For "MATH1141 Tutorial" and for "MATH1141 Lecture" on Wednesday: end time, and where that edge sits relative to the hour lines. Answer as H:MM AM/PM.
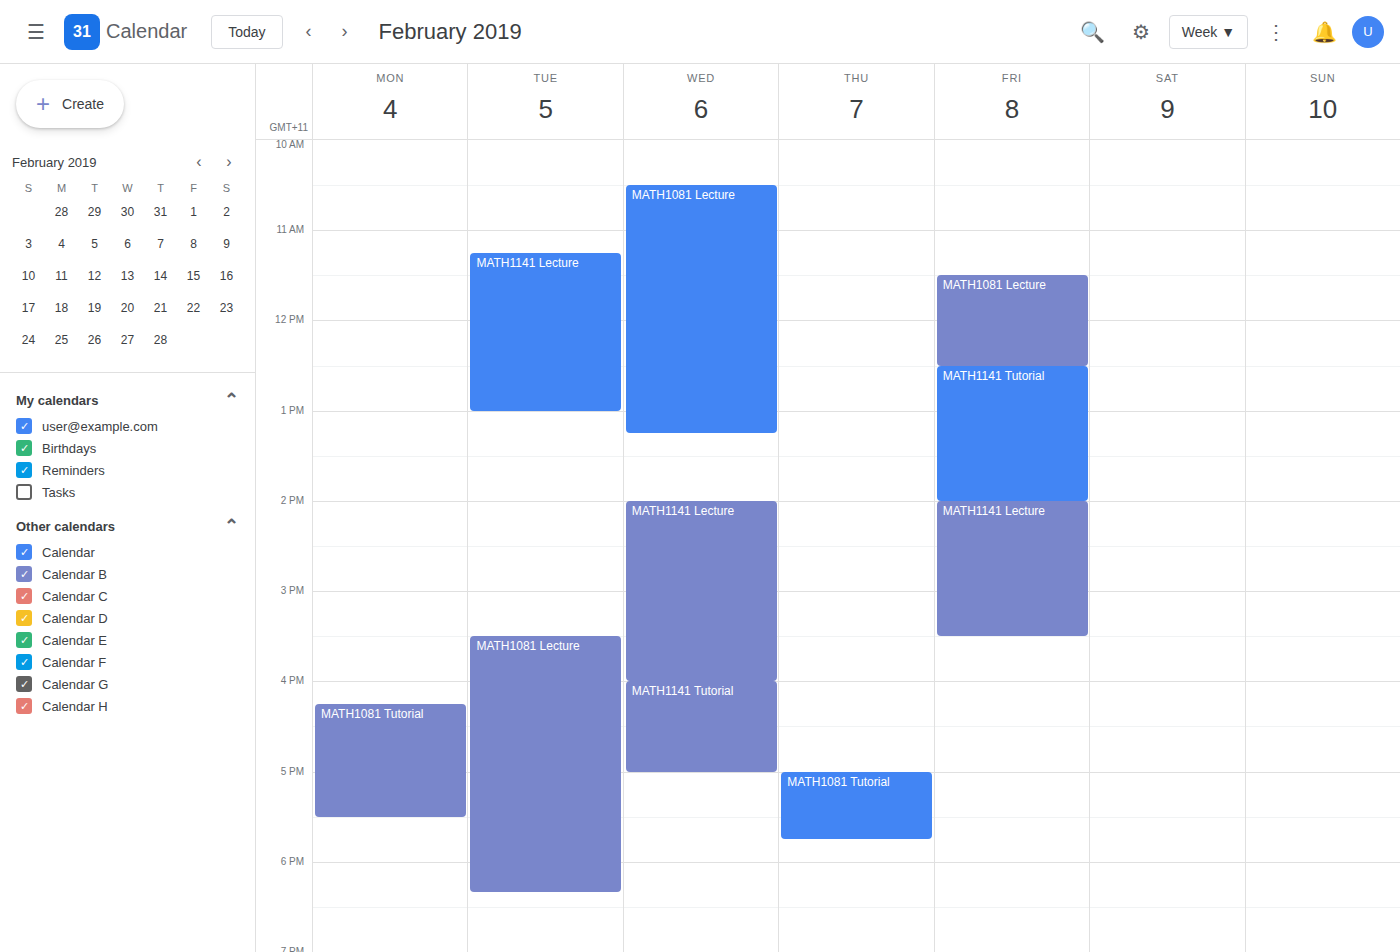
"MATH1141 Tutorial": 5:00 PM, exactly on the 5 PM line. "MATH1141 Lecture": 4:00 PM, exactly on the 4 PM line.